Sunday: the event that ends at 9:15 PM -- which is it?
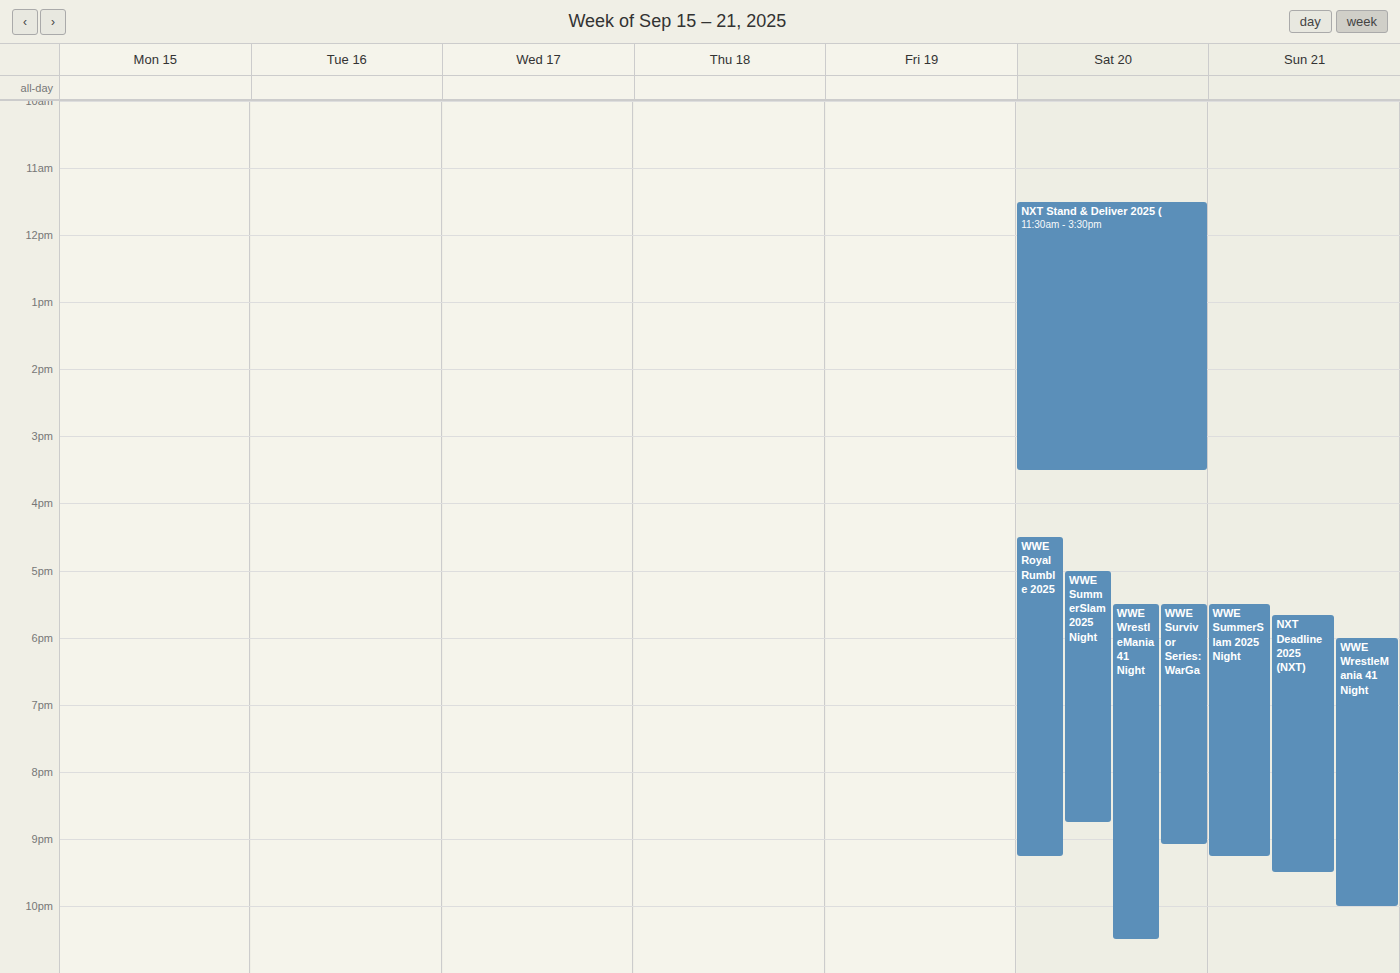
"WWE SummerSlam 2025 Night"